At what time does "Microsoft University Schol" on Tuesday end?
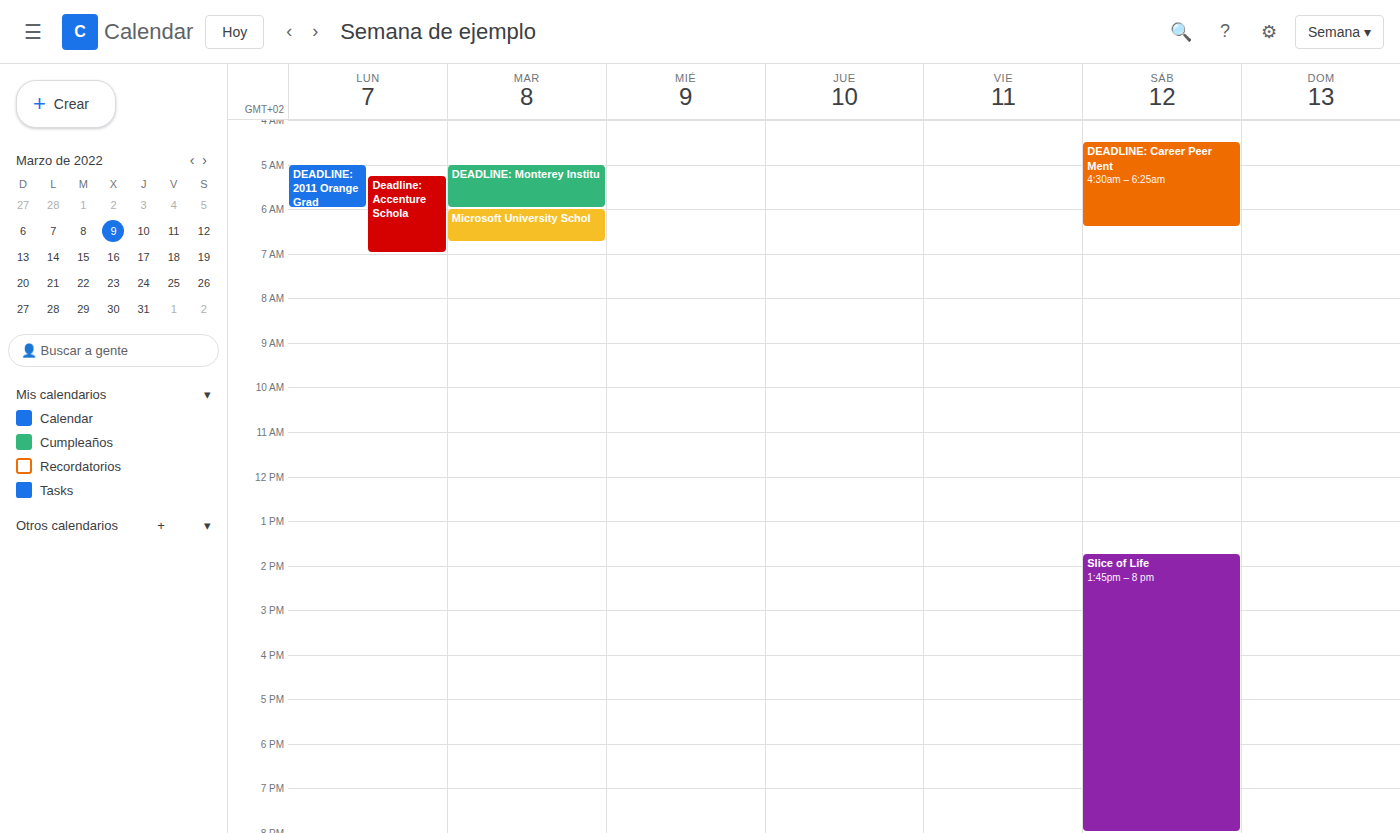
6:45 AM